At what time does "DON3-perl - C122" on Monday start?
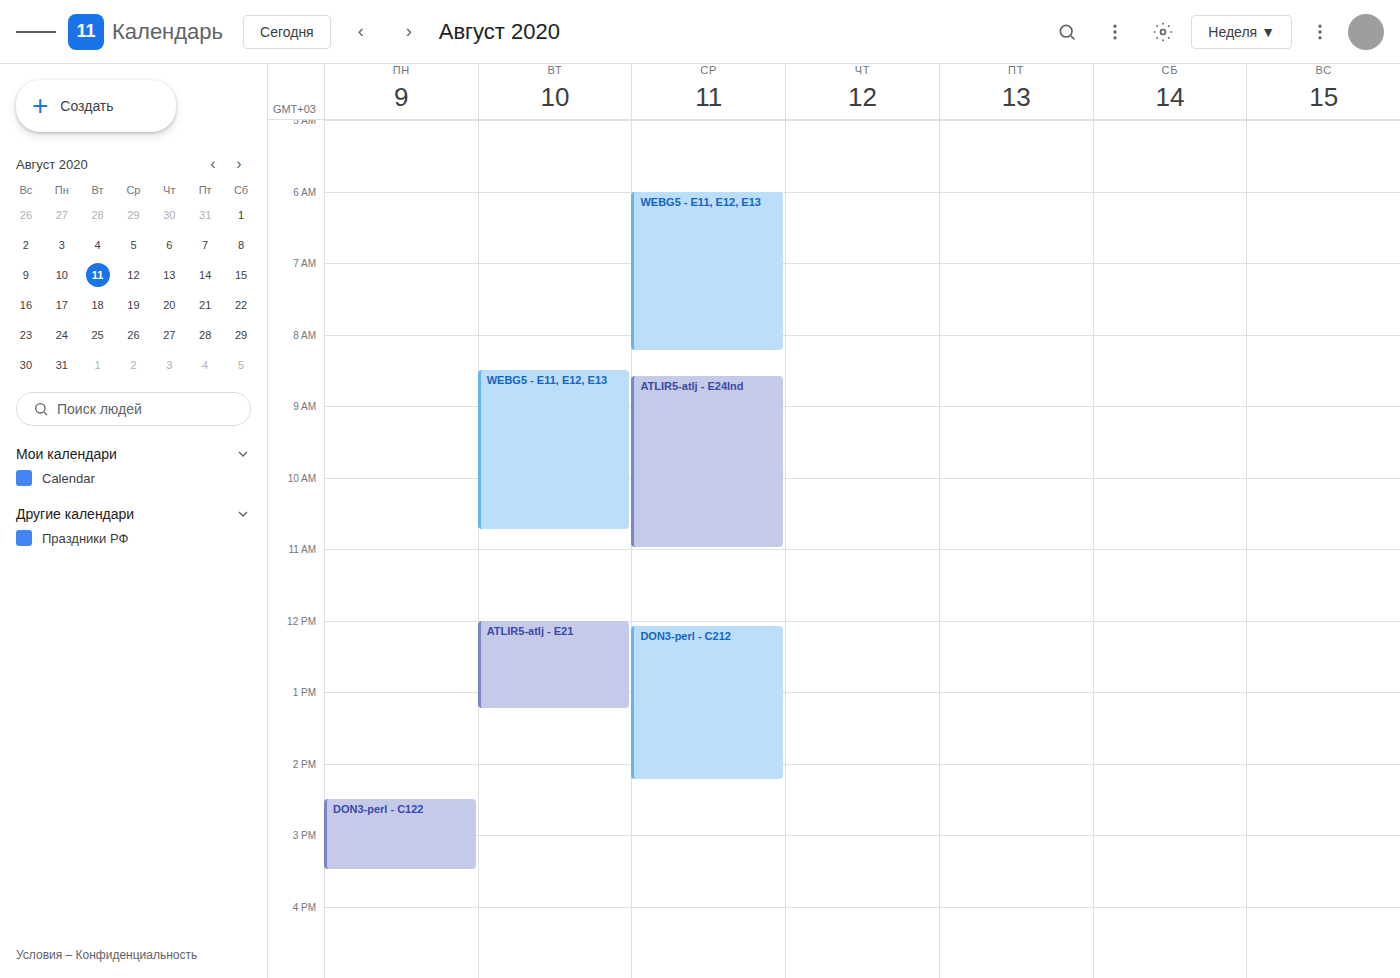
14:30